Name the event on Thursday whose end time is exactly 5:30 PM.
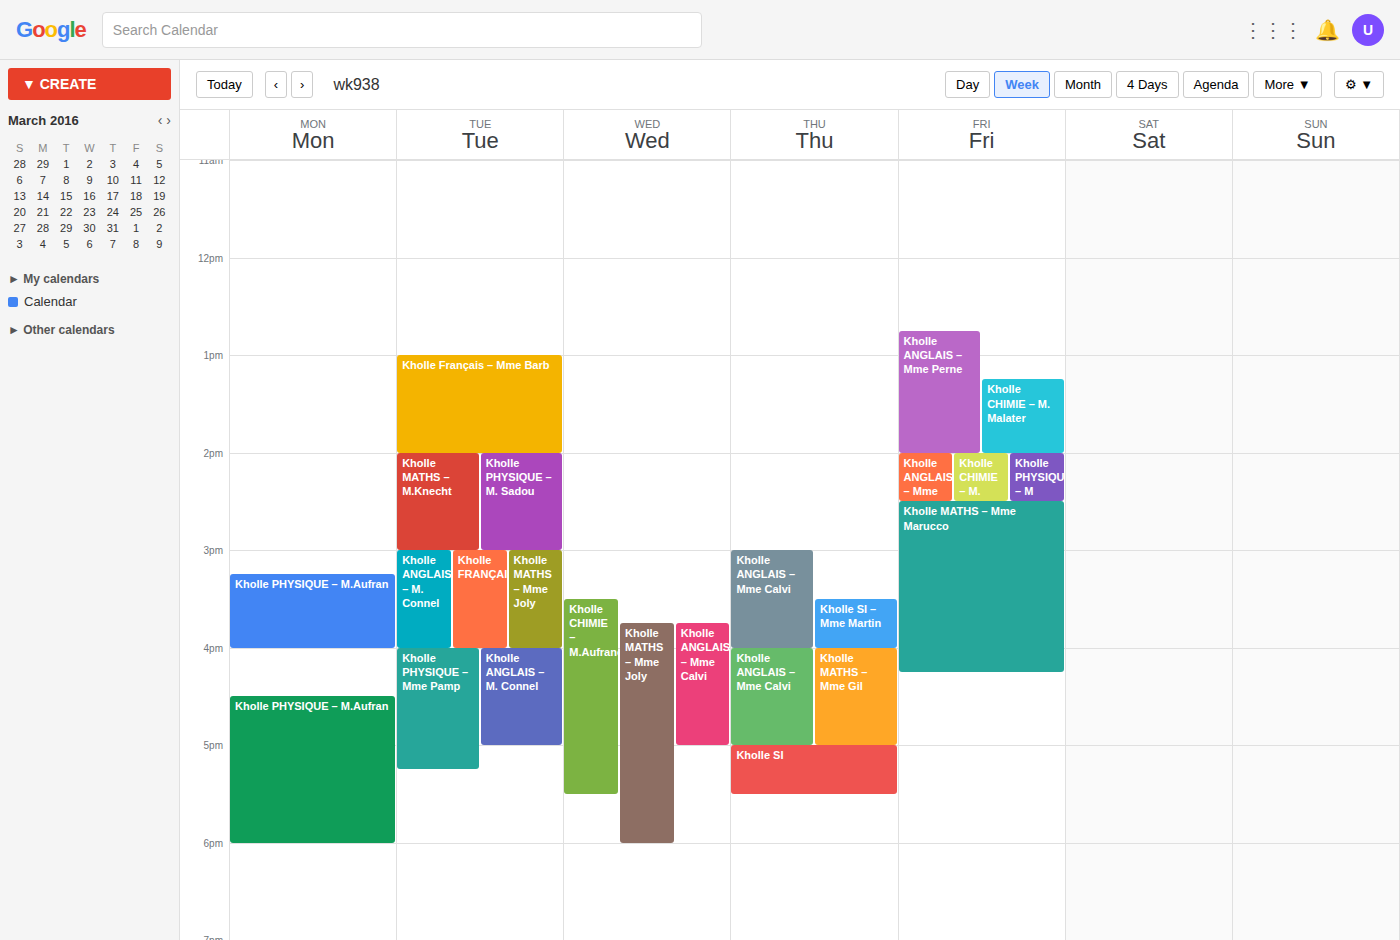
"Kholle SI"